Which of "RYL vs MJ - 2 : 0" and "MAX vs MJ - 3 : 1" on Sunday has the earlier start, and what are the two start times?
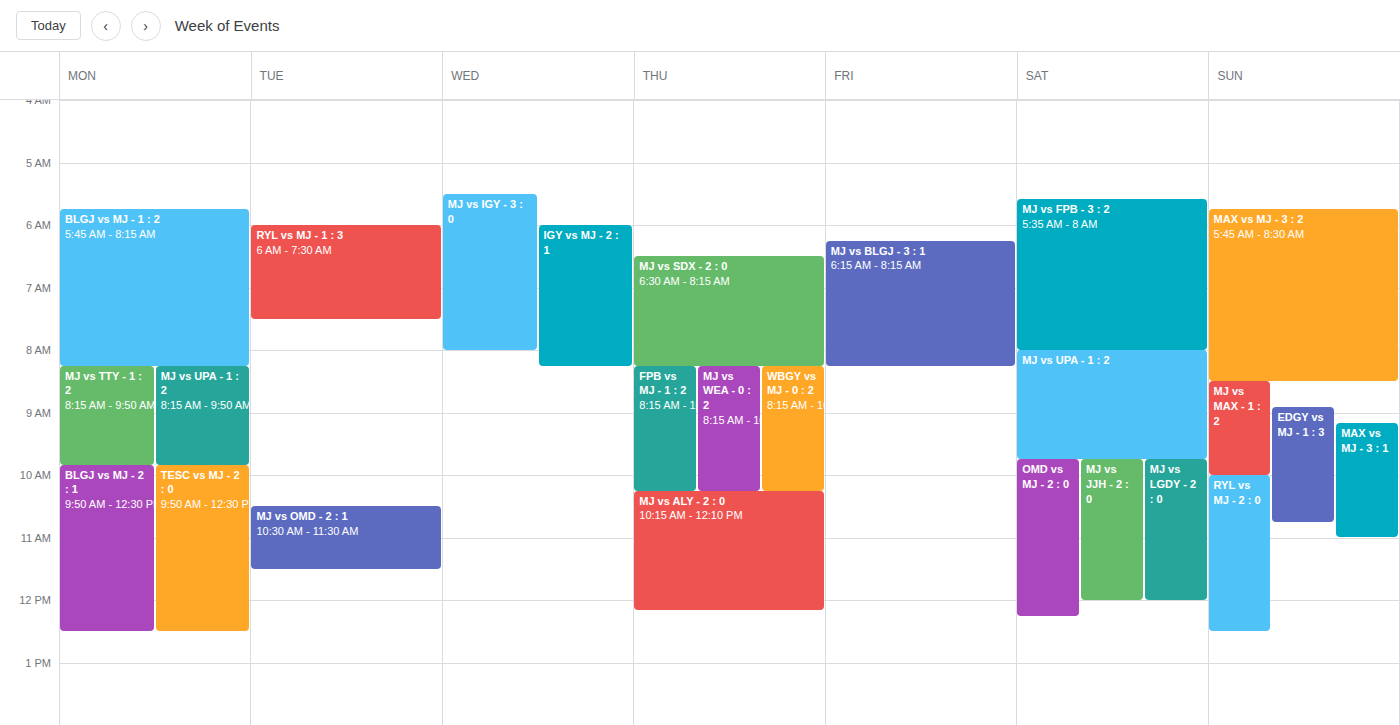
"MAX vs MJ - 3 : 1" 9:10 AM; "RYL vs MJ - 2 : 0" 10:00 AM.